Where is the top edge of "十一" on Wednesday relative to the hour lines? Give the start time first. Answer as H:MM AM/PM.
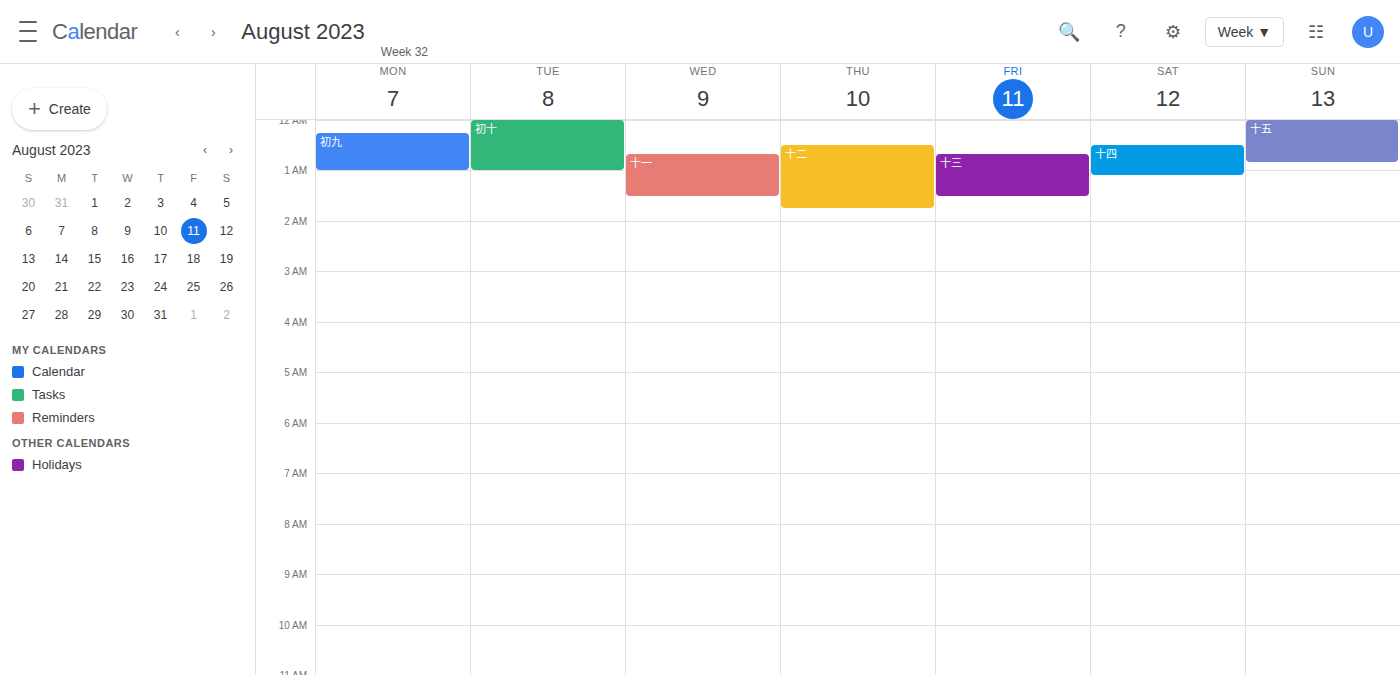
12:40 AM -- neither: 40 minutes below the 12 AM line and 20 minutes above the 1 AM line.